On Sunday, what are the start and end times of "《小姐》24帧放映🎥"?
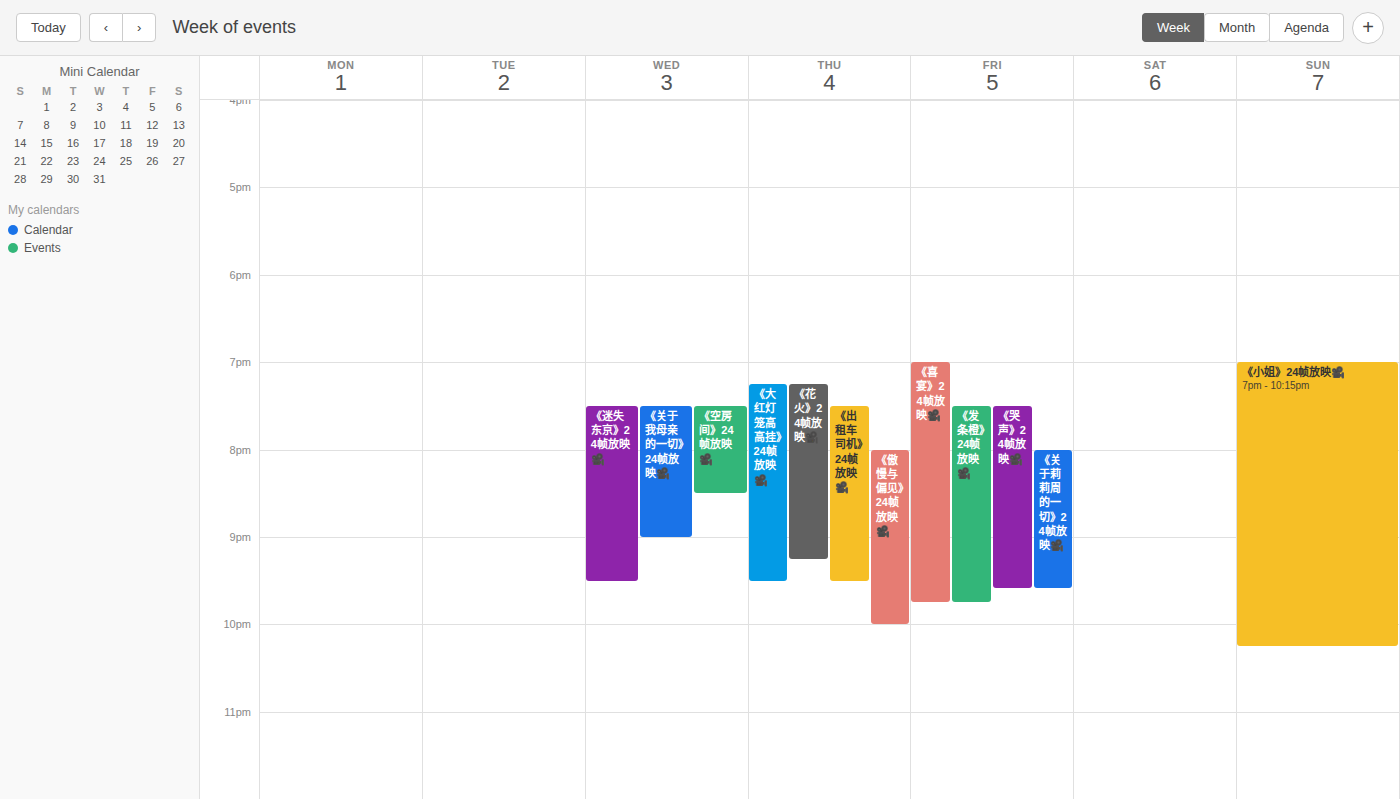
7:00 PM to 10:15 PM